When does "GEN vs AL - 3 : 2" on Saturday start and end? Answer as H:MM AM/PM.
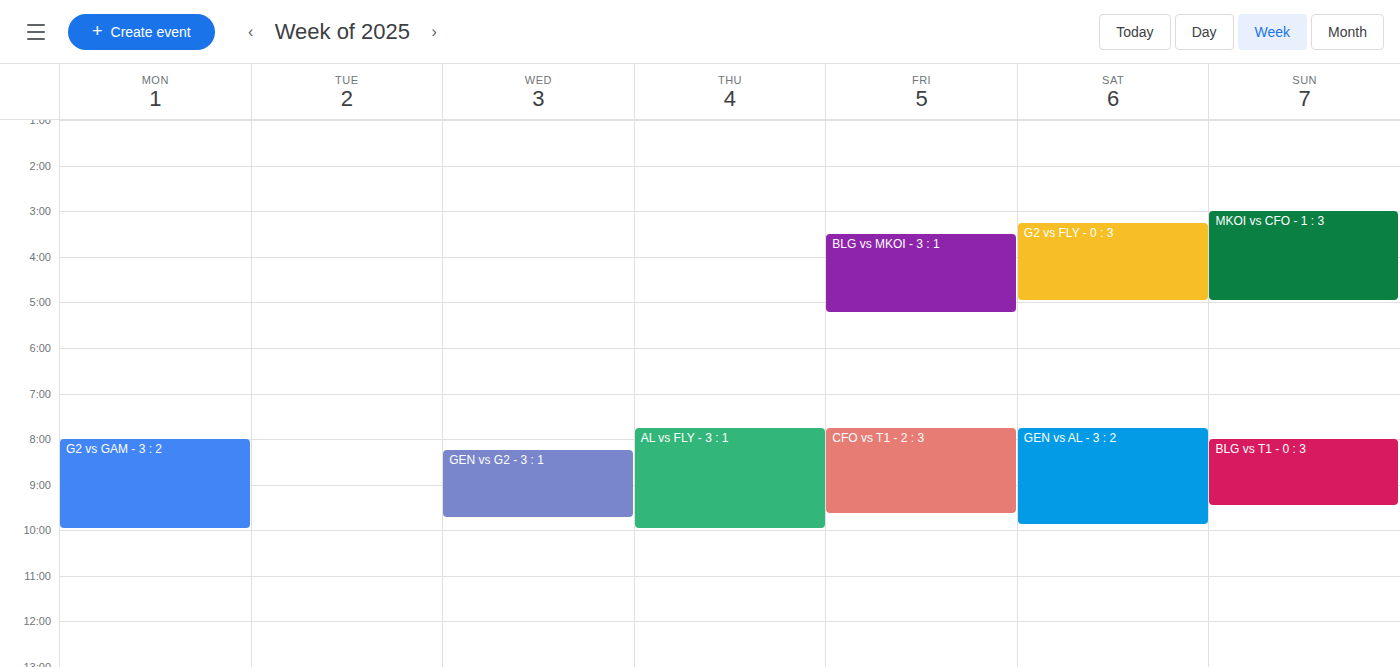
7:45 AM to 9:55 AM